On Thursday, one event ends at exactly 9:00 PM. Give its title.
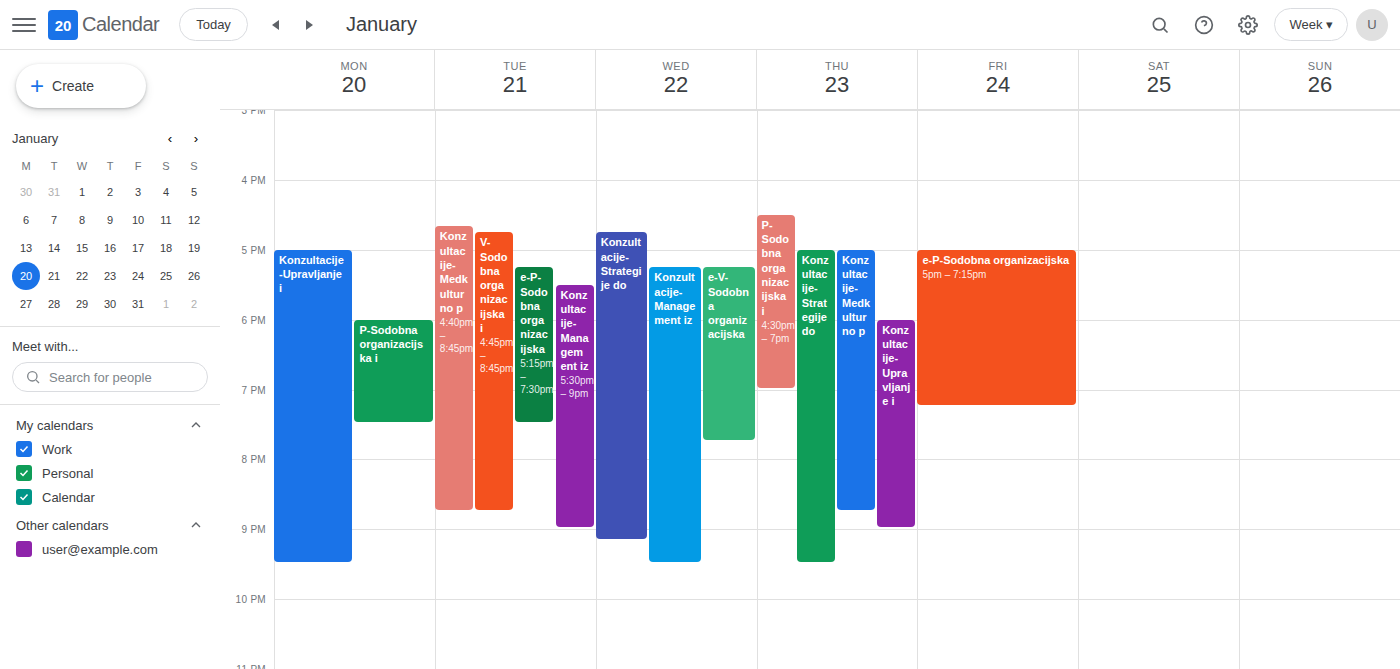
"Konzultacije-Upravljanje i"